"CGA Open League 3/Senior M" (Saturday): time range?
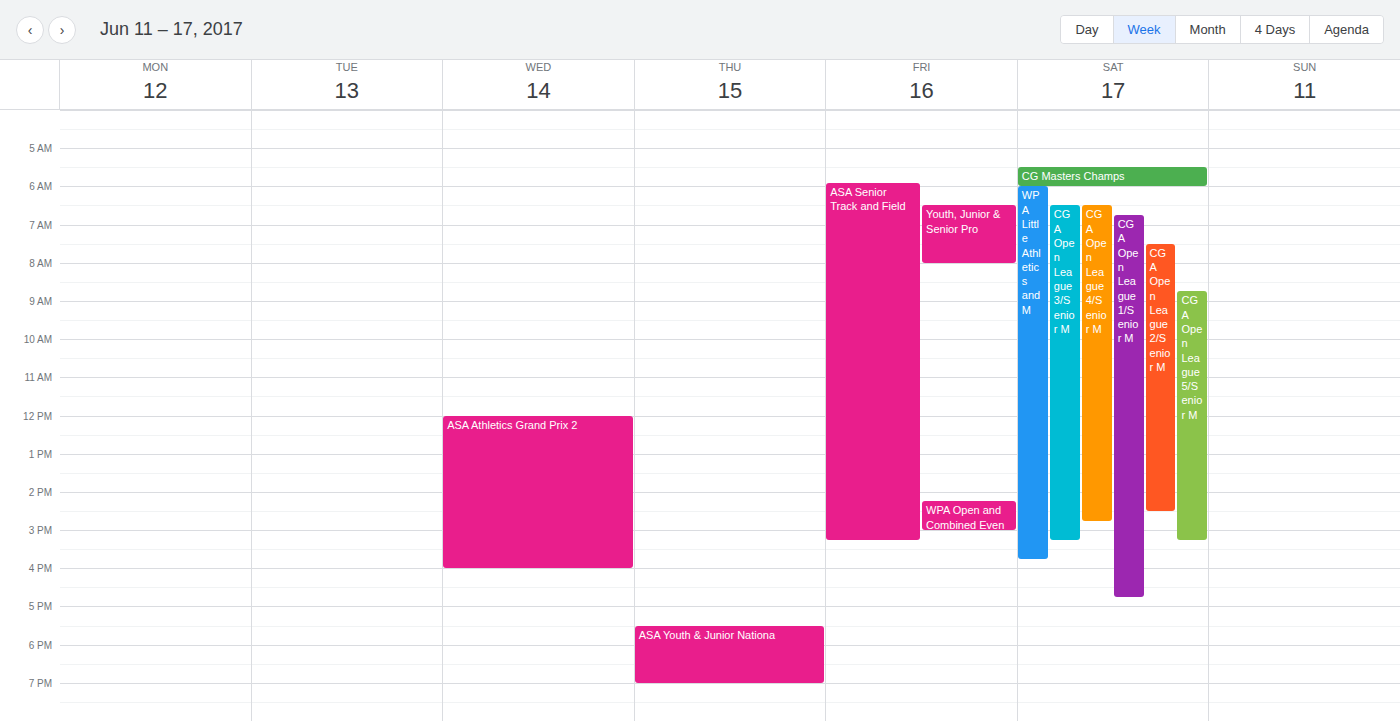
06:30 to 15:15